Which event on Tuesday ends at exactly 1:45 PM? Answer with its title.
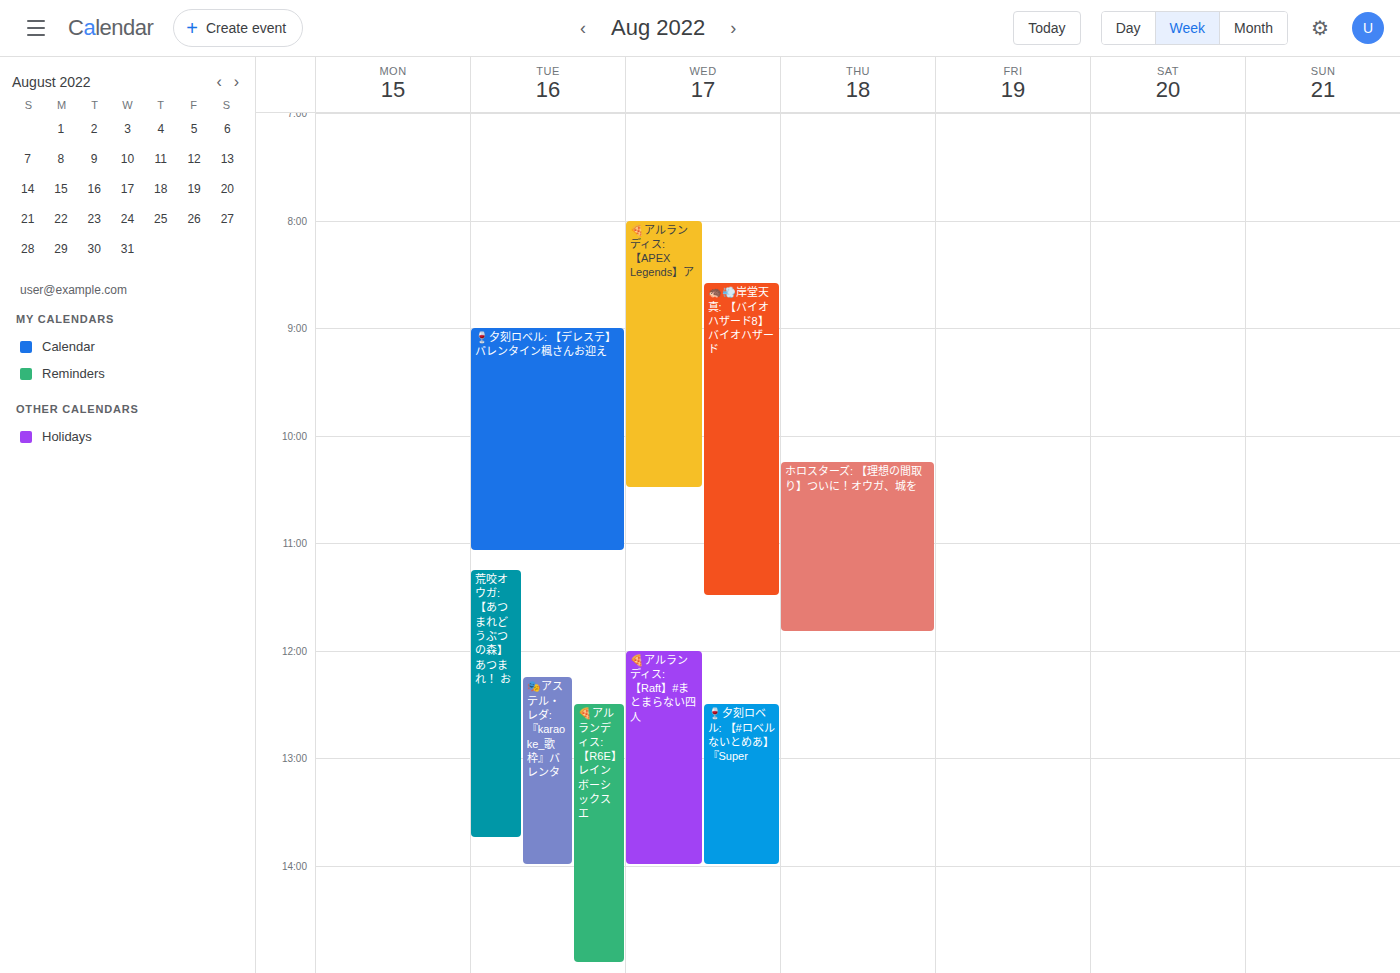
"荒咬オウガ: 【あつまれどうぶつの森】あつまれ！ お"